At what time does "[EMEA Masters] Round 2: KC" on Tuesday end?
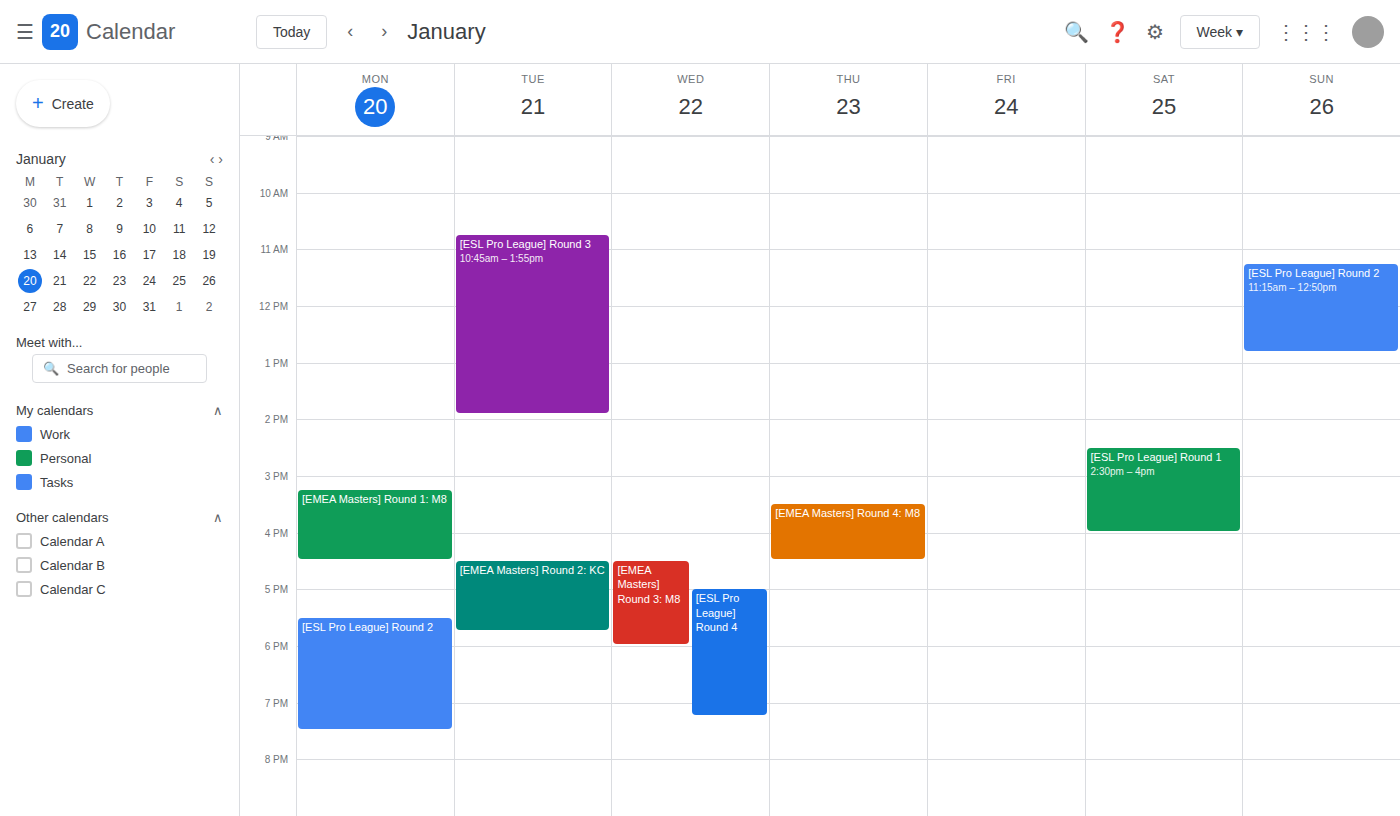
5:45 PM